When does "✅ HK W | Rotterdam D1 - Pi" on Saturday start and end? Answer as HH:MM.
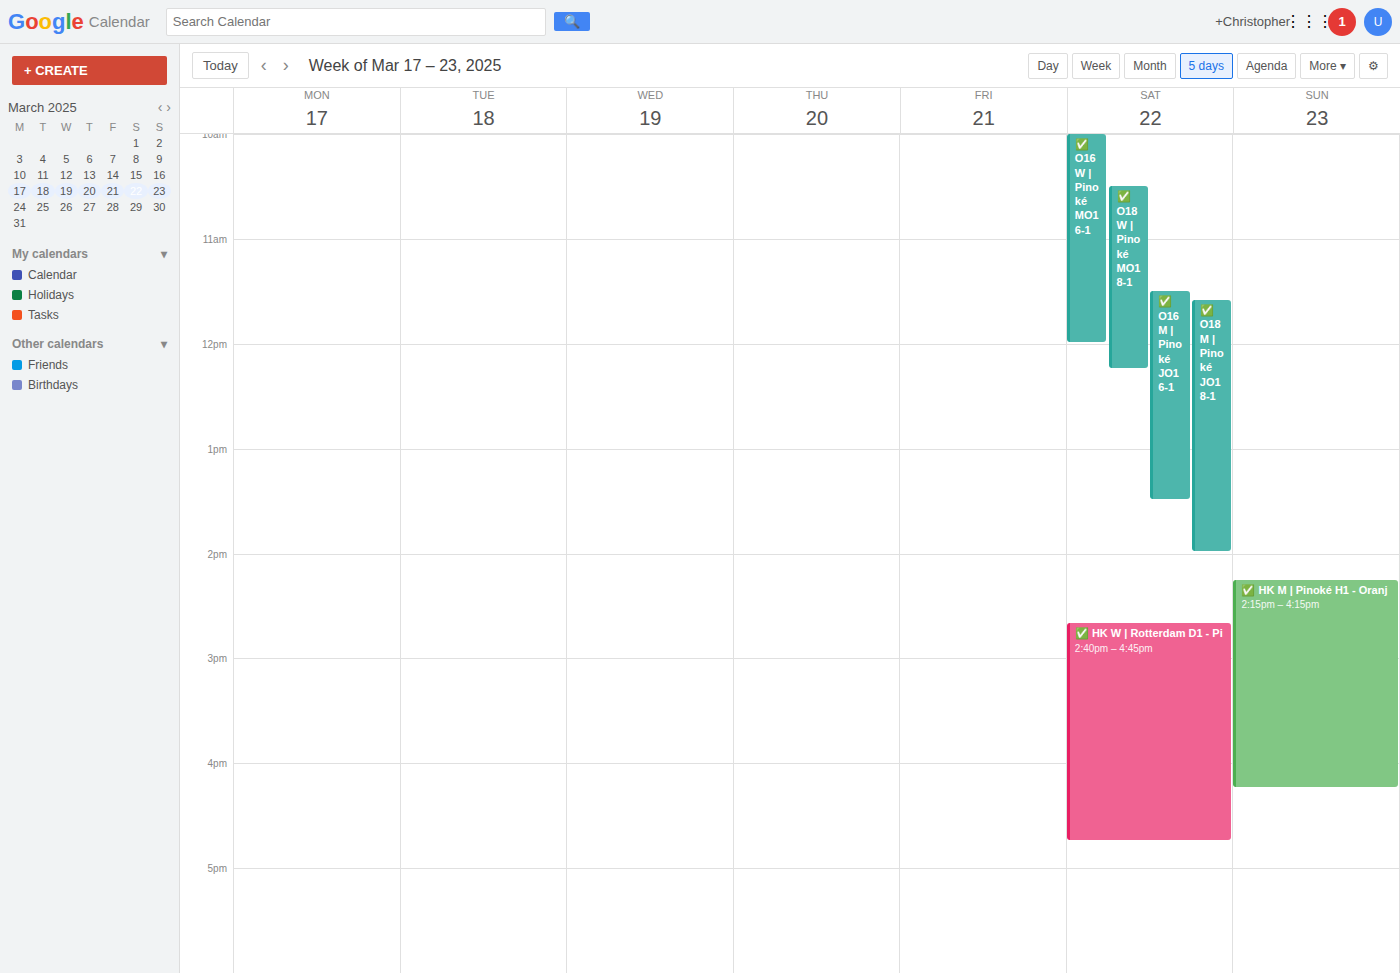
14:40 to 16:45